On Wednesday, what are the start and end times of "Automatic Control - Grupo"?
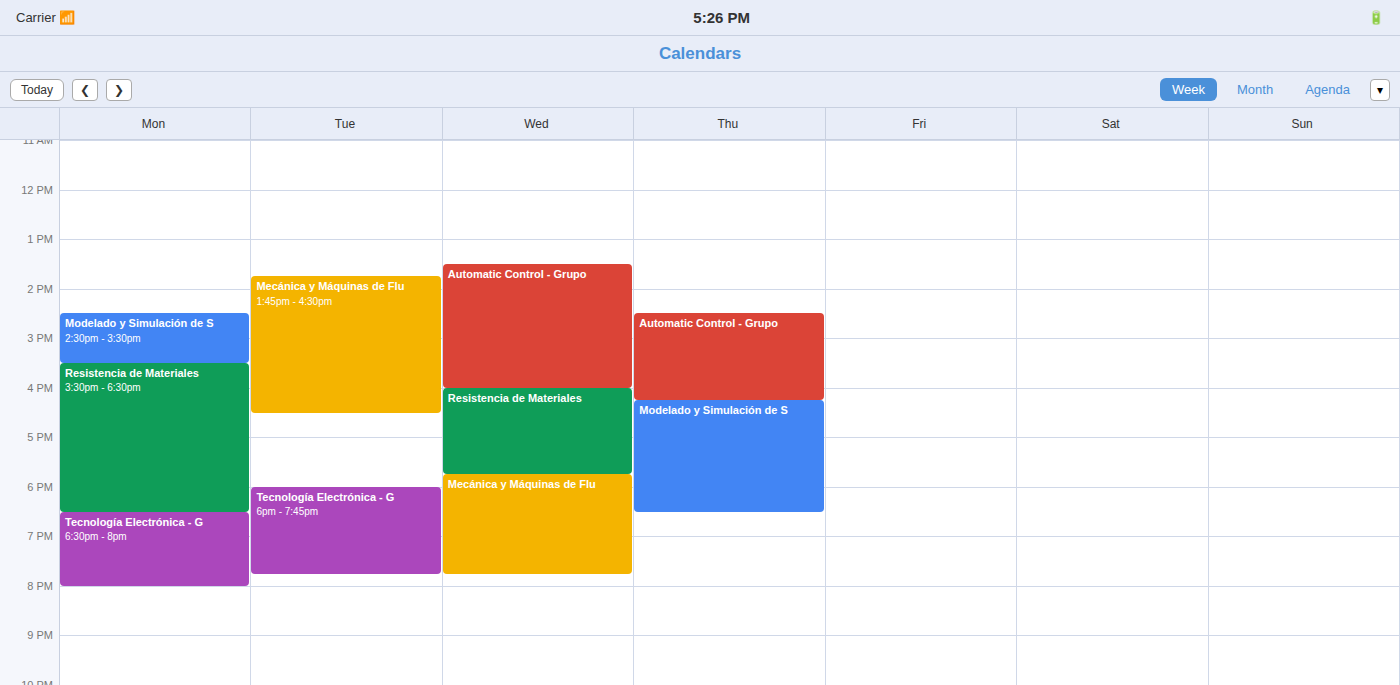
13:30 to 16:00